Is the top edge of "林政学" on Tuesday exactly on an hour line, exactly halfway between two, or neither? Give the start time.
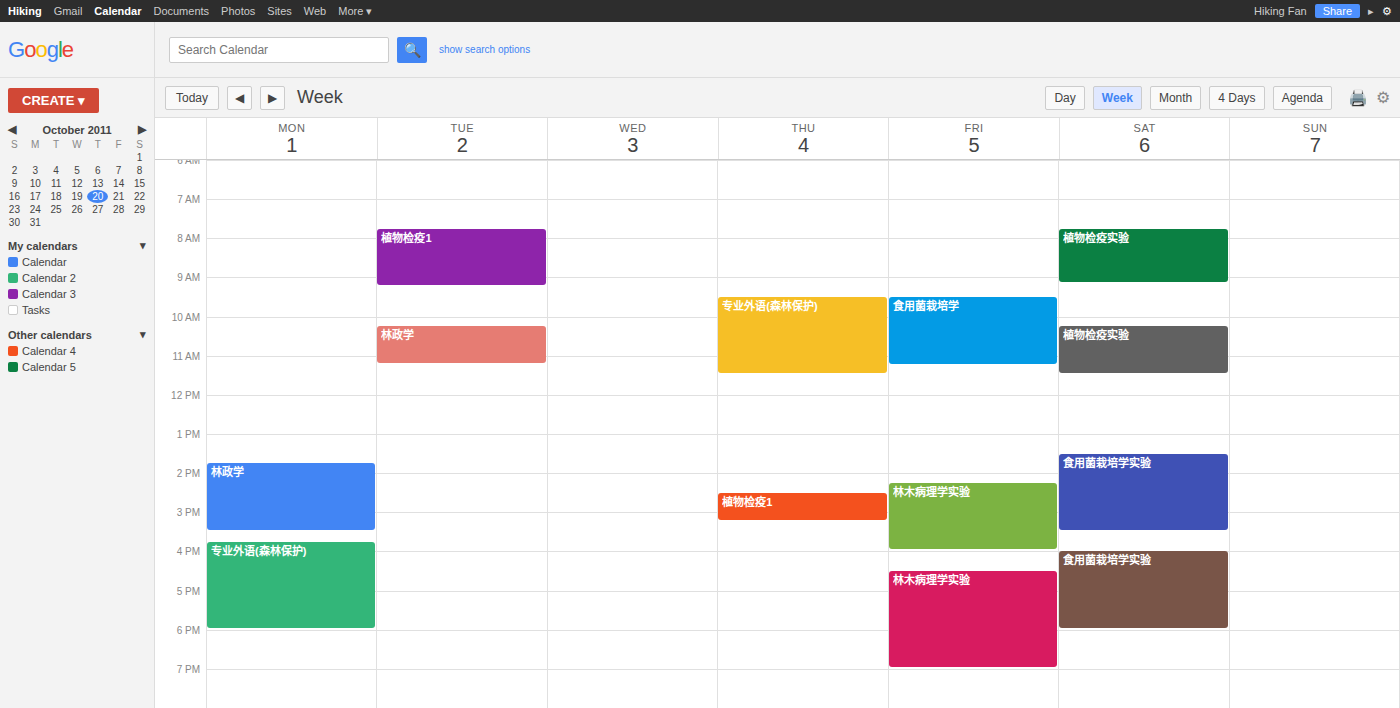
10:15 AM -- neither: a quarter of the way from the 10 AM line to the 11 AM line.